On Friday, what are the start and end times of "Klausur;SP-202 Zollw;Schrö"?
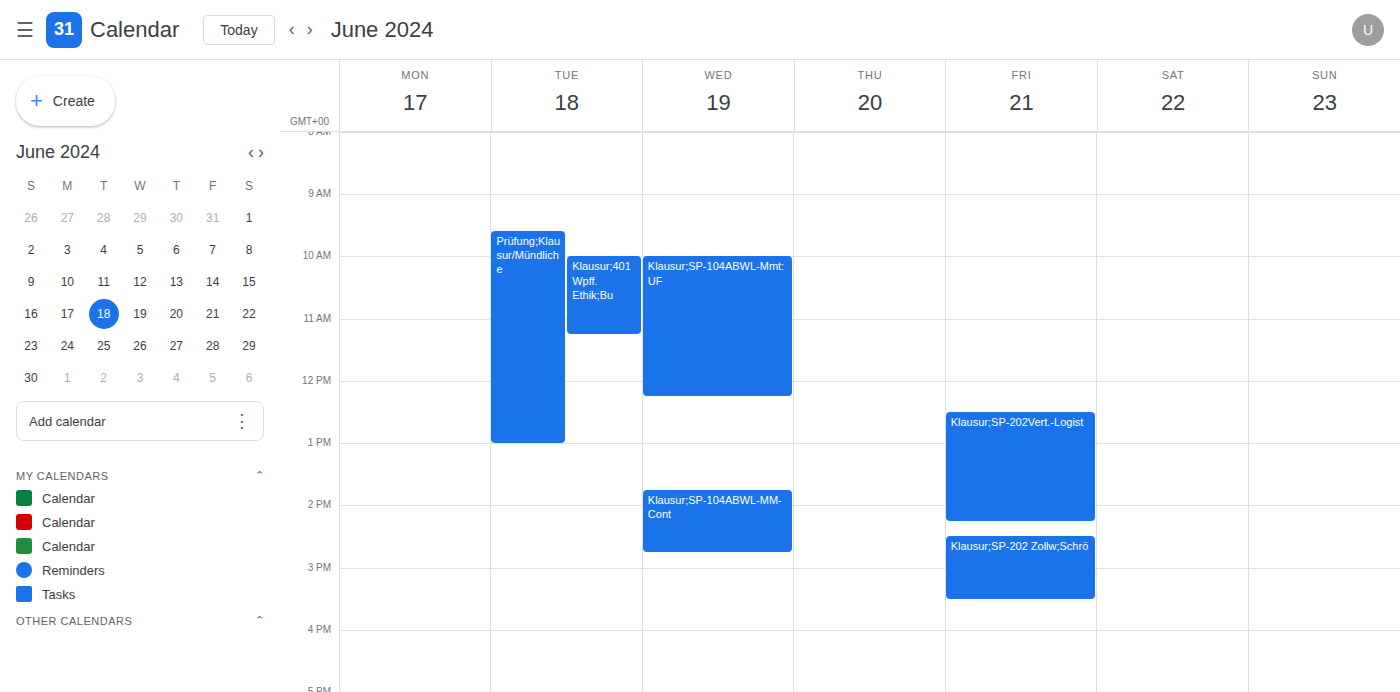
2:30 PM to 3:30 PM